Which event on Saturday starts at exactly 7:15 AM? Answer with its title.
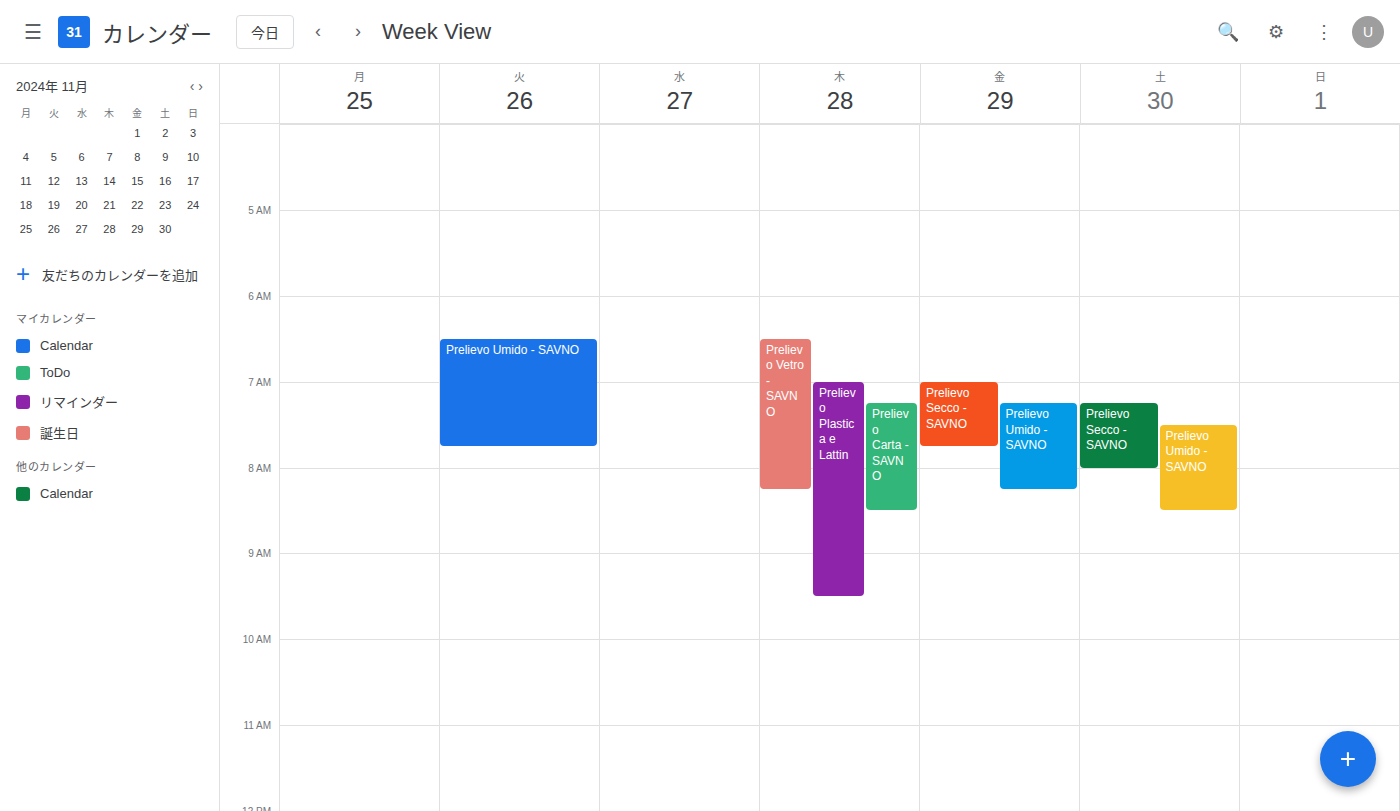
"Prelievo Secco - SAVNO"